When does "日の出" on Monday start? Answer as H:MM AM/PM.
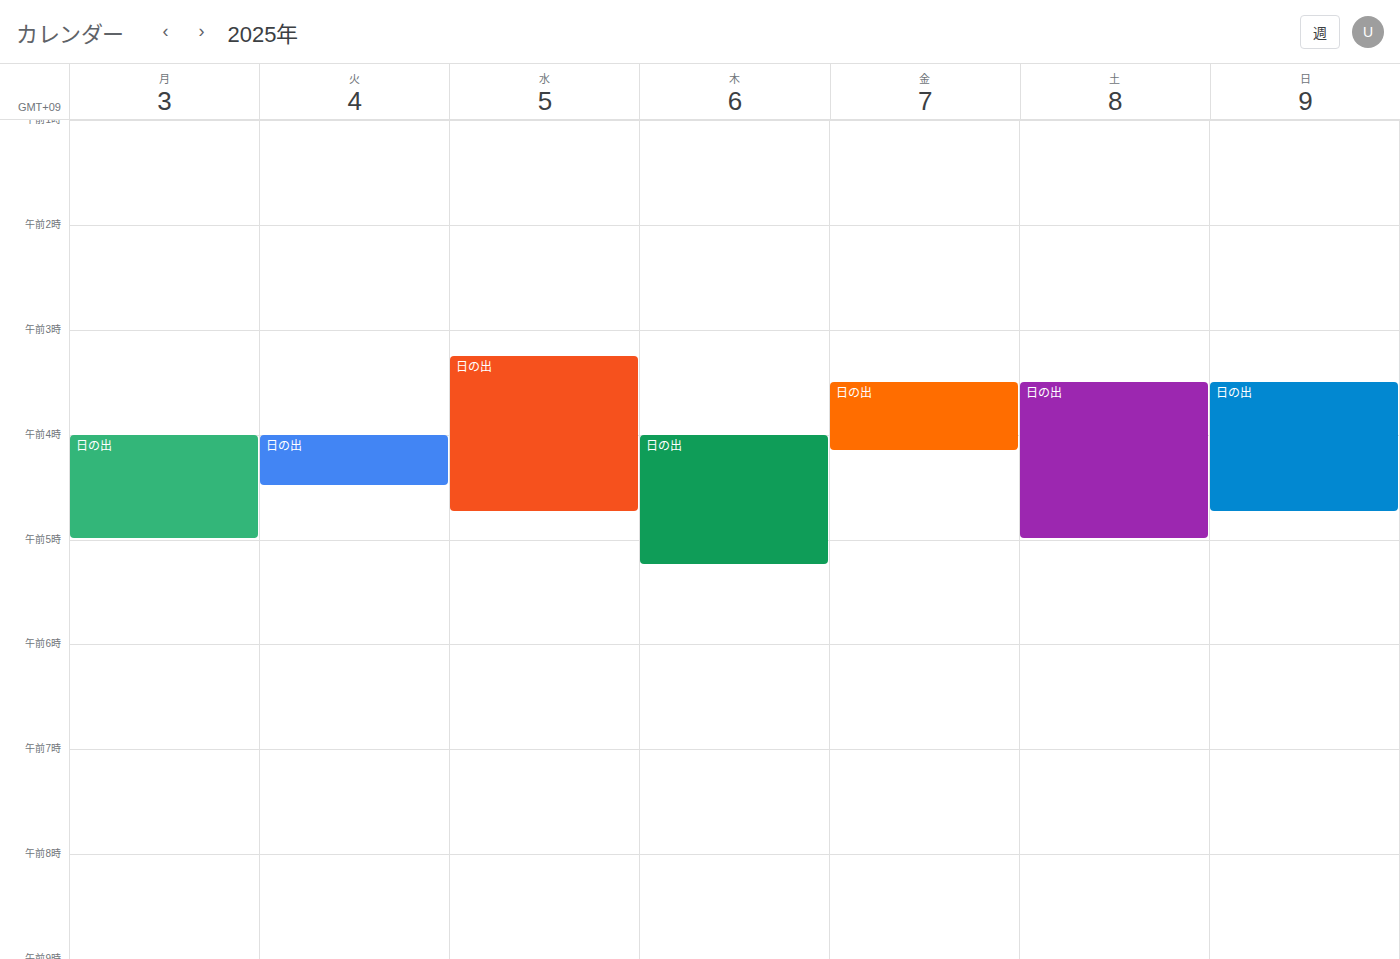
4:00 AM